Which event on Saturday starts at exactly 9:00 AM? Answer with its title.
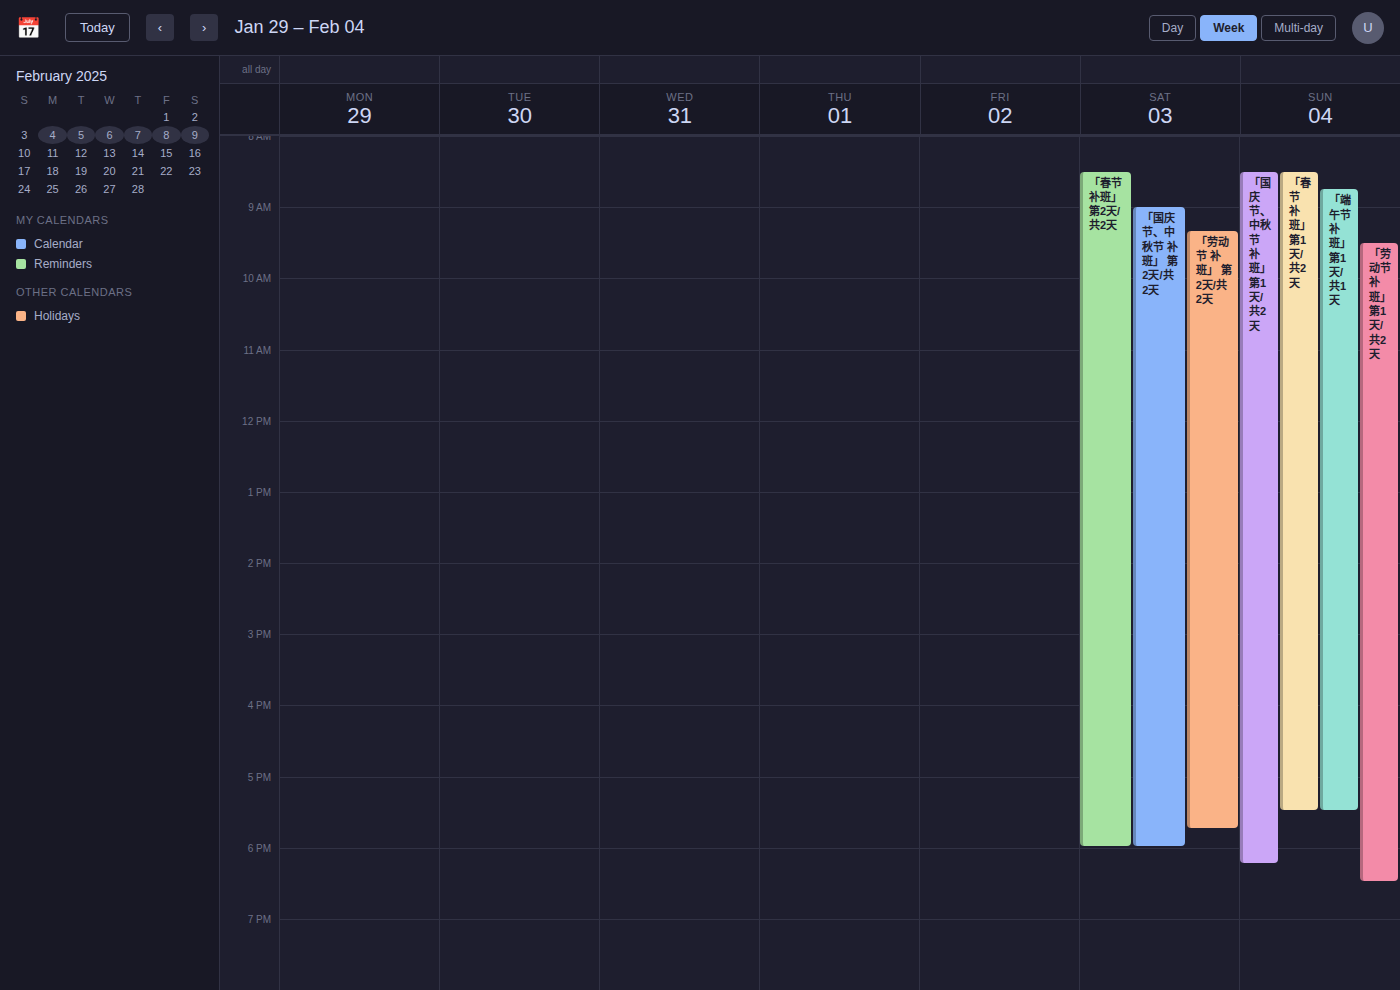
"「国庆节、中秋节 补班」 第2天/共2天"